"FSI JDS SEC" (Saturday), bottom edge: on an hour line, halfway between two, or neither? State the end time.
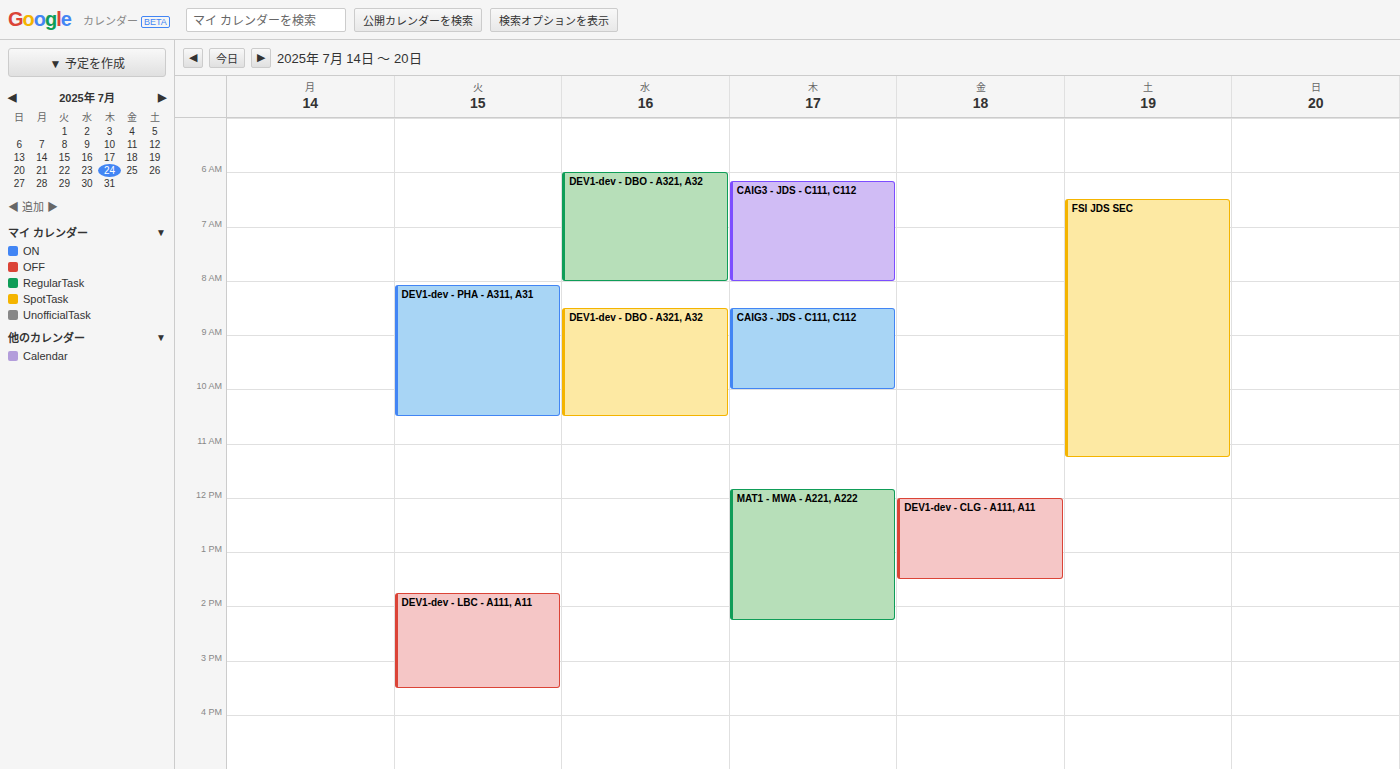
11:15 AM -- neither: a quarter of the way from the 11 AM line to the 12 PM line.